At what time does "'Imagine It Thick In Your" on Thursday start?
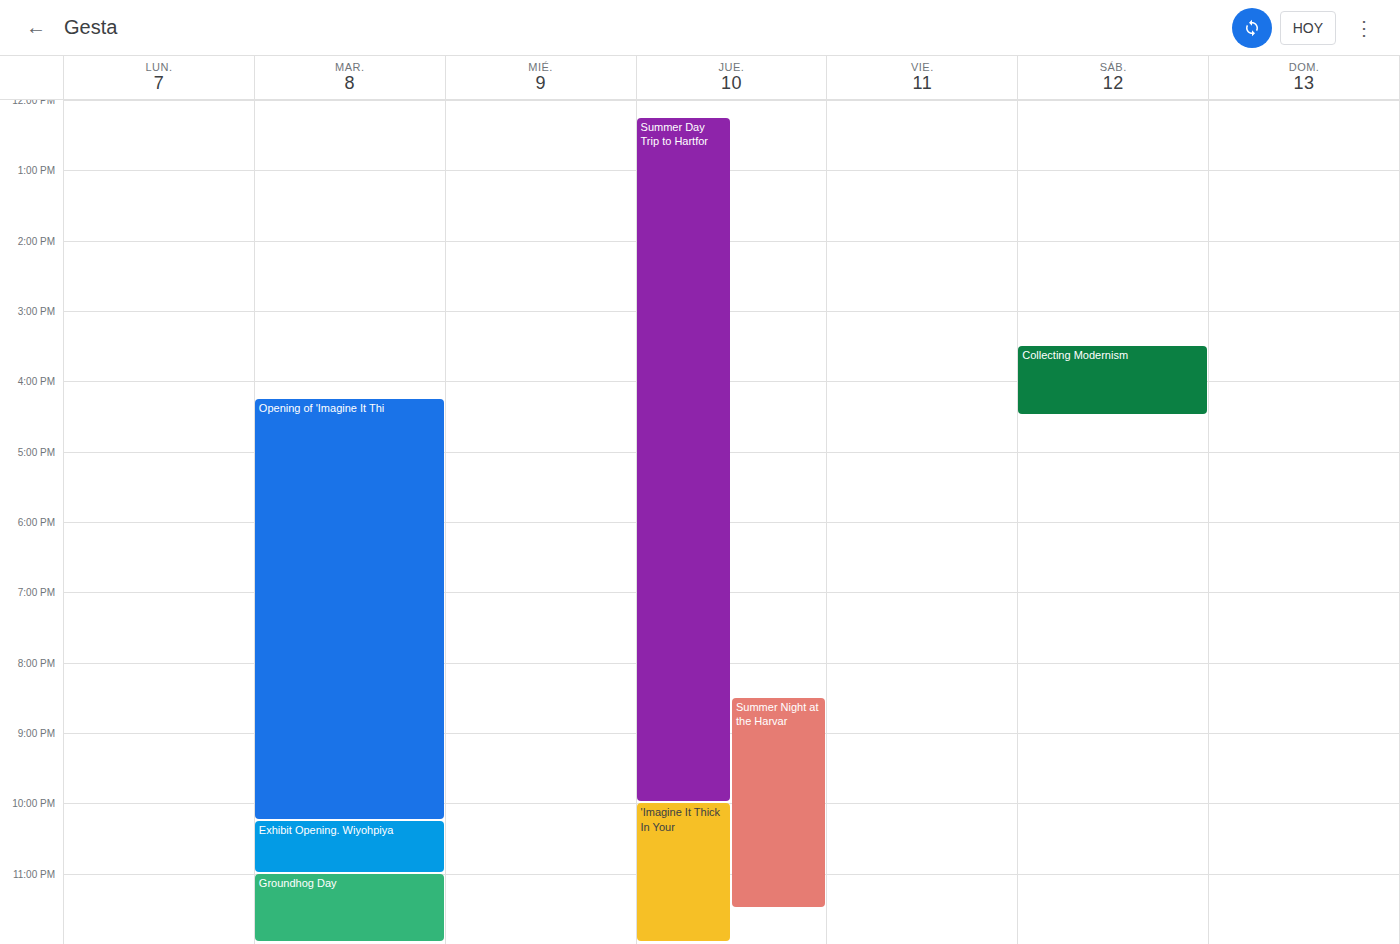
10:00 PM